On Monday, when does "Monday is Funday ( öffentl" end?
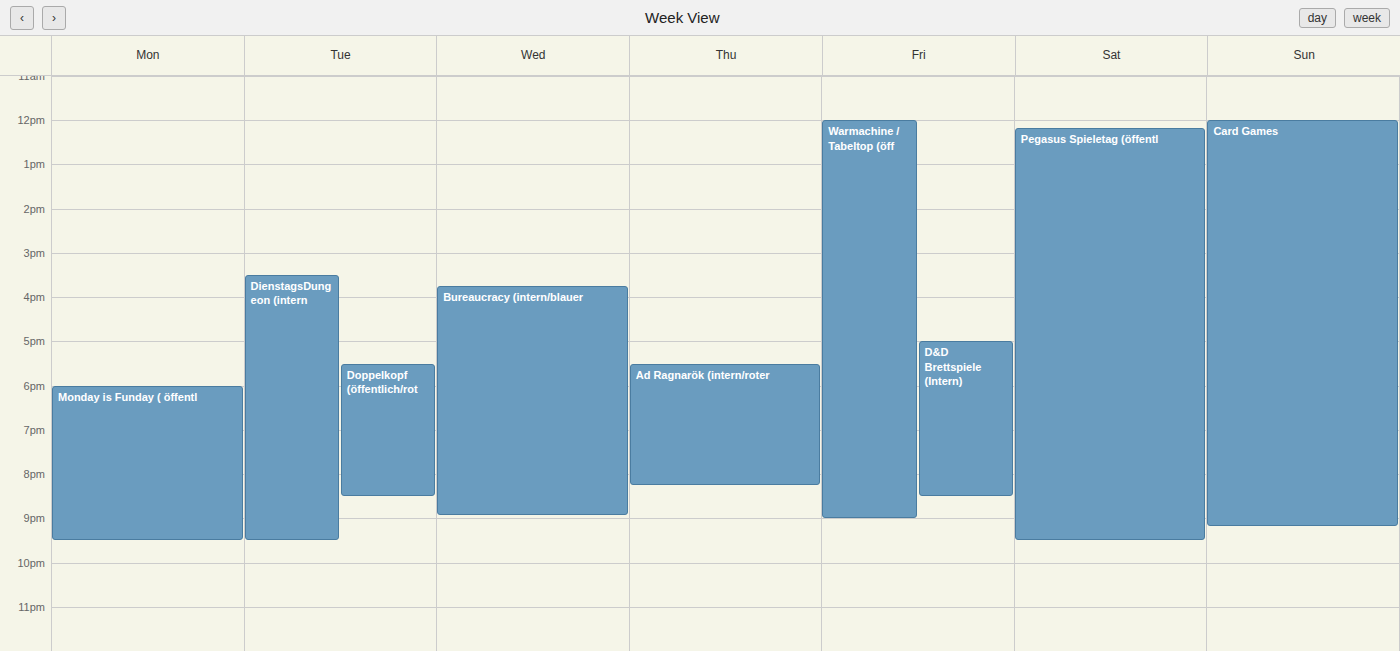
9:30 PM